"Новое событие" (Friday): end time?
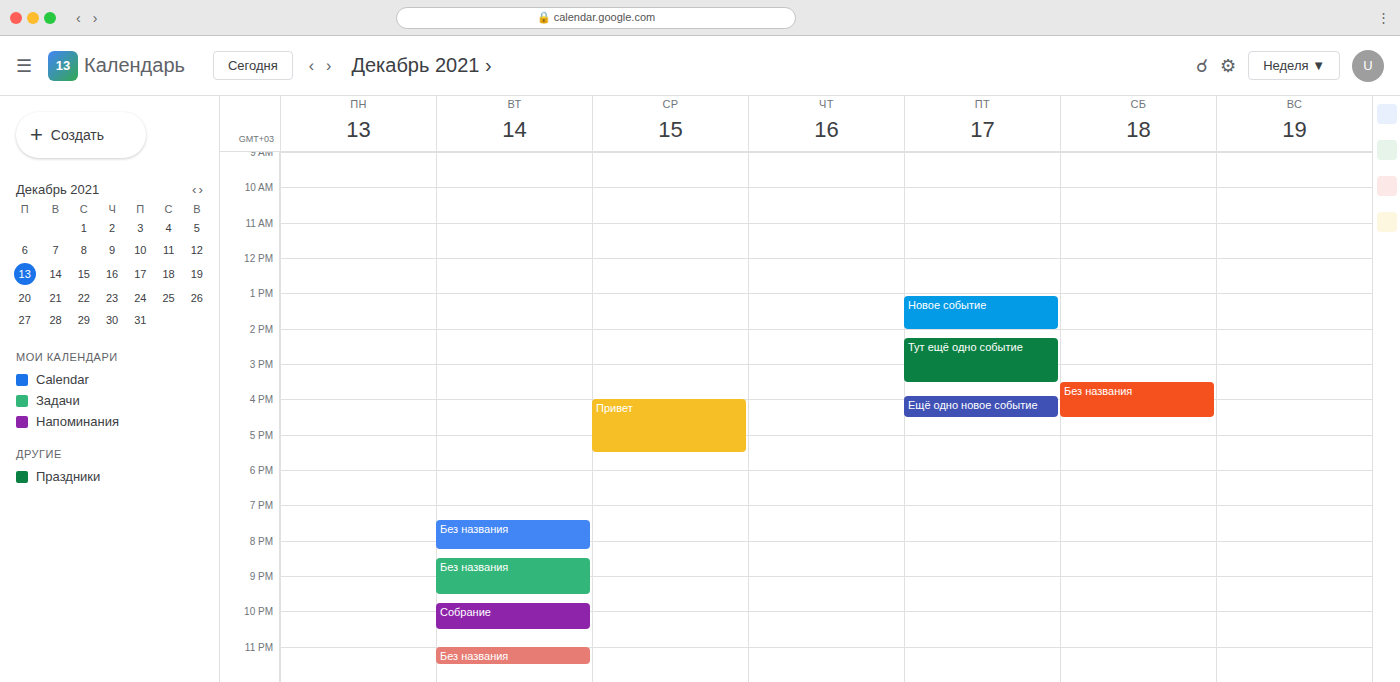
14:00